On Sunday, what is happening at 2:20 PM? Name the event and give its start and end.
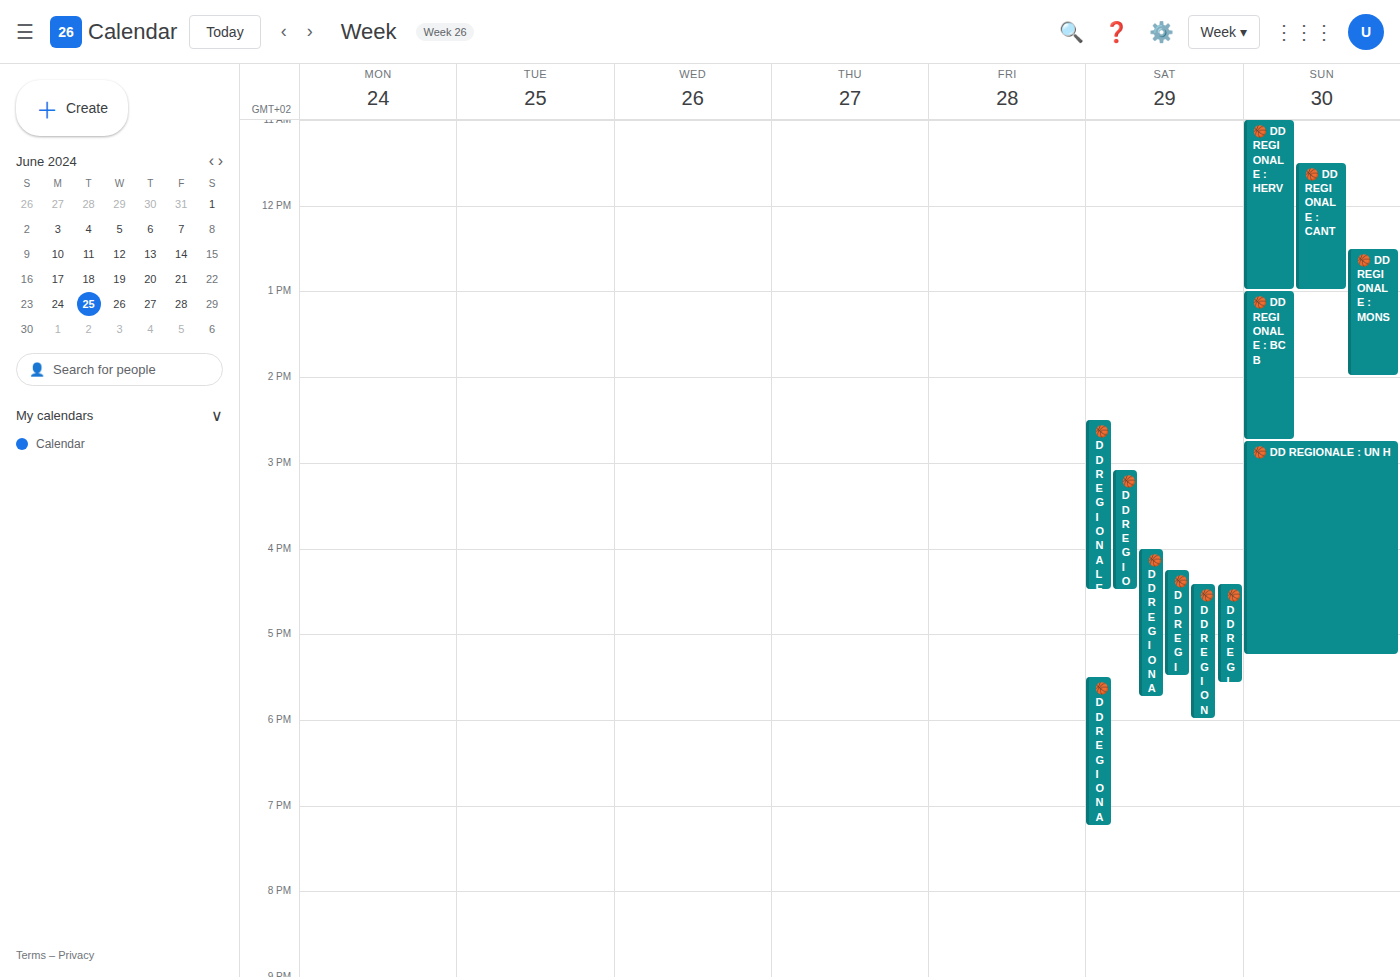
"🏀 DD REGIONALE : BC B", 1:00 PM to 2:45 PM